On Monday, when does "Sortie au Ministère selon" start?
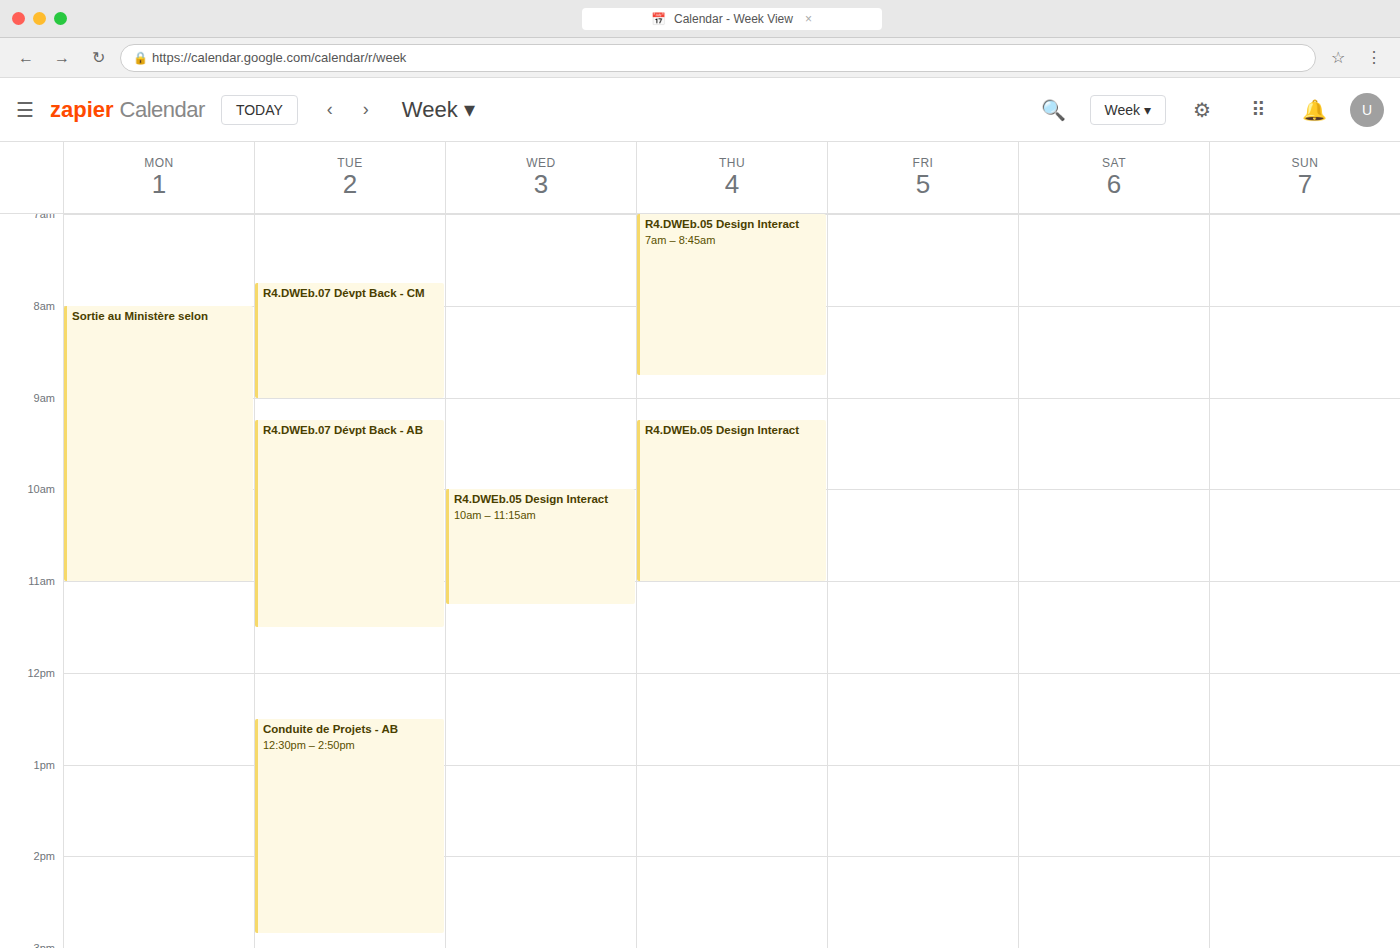
8:00 AM